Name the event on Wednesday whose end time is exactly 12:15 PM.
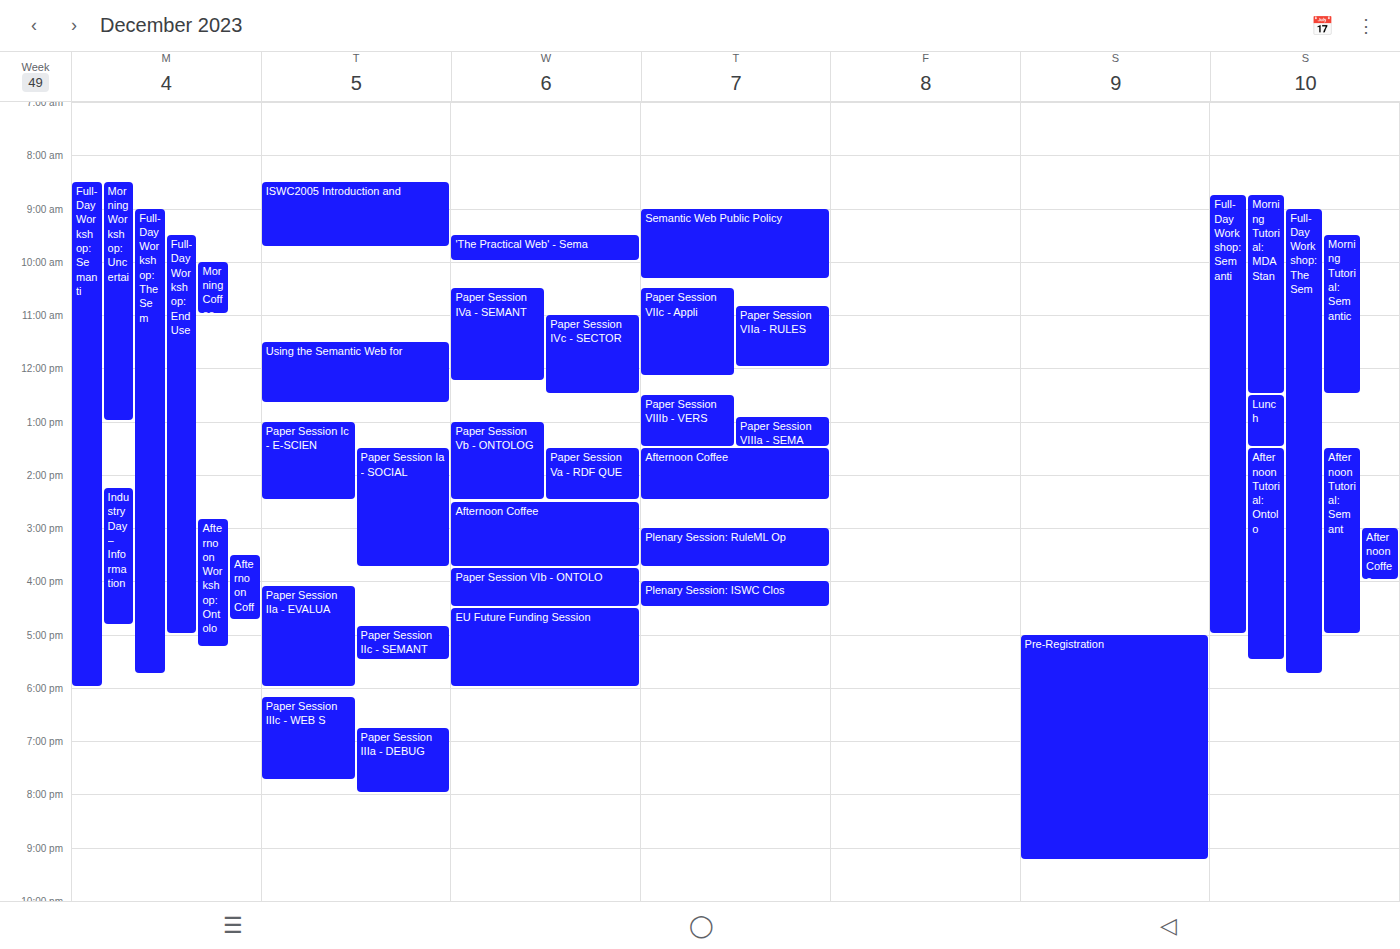
"Paper Session IVa - SEMANT"